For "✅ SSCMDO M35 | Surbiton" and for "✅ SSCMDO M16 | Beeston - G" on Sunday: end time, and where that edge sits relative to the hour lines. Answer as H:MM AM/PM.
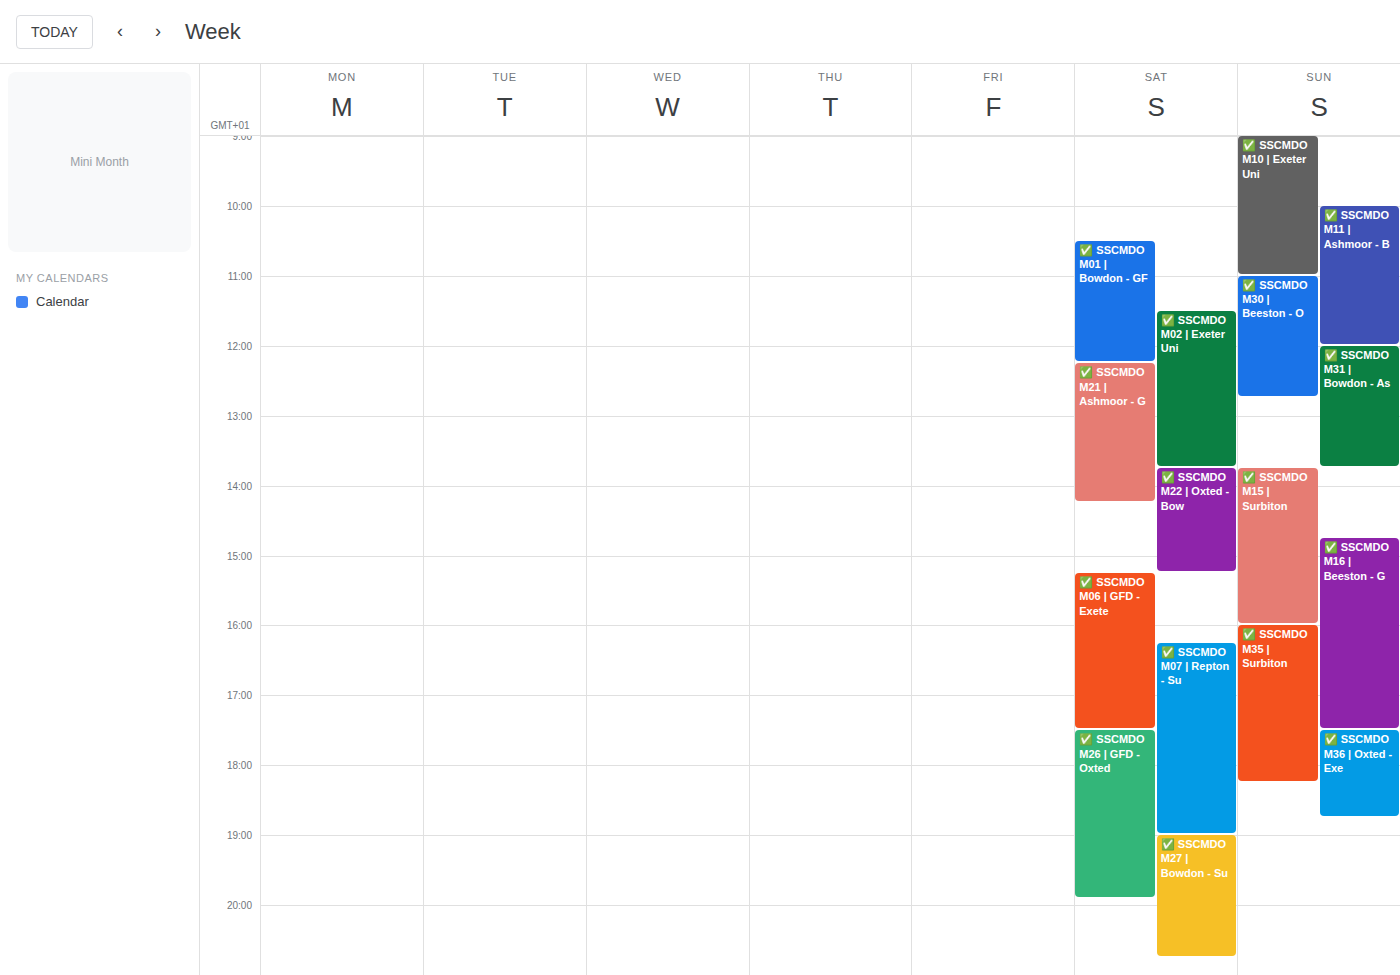
"✅ SSCMDO M35 | Surbiton": 6:15 PM, neither: a quarter of the way from the 6 PM line to the 7 PM line. "✅ SSCMDO M16 | Beeston - G": 5:30 PM, halfway between the 5 PM and 6 PM lines.